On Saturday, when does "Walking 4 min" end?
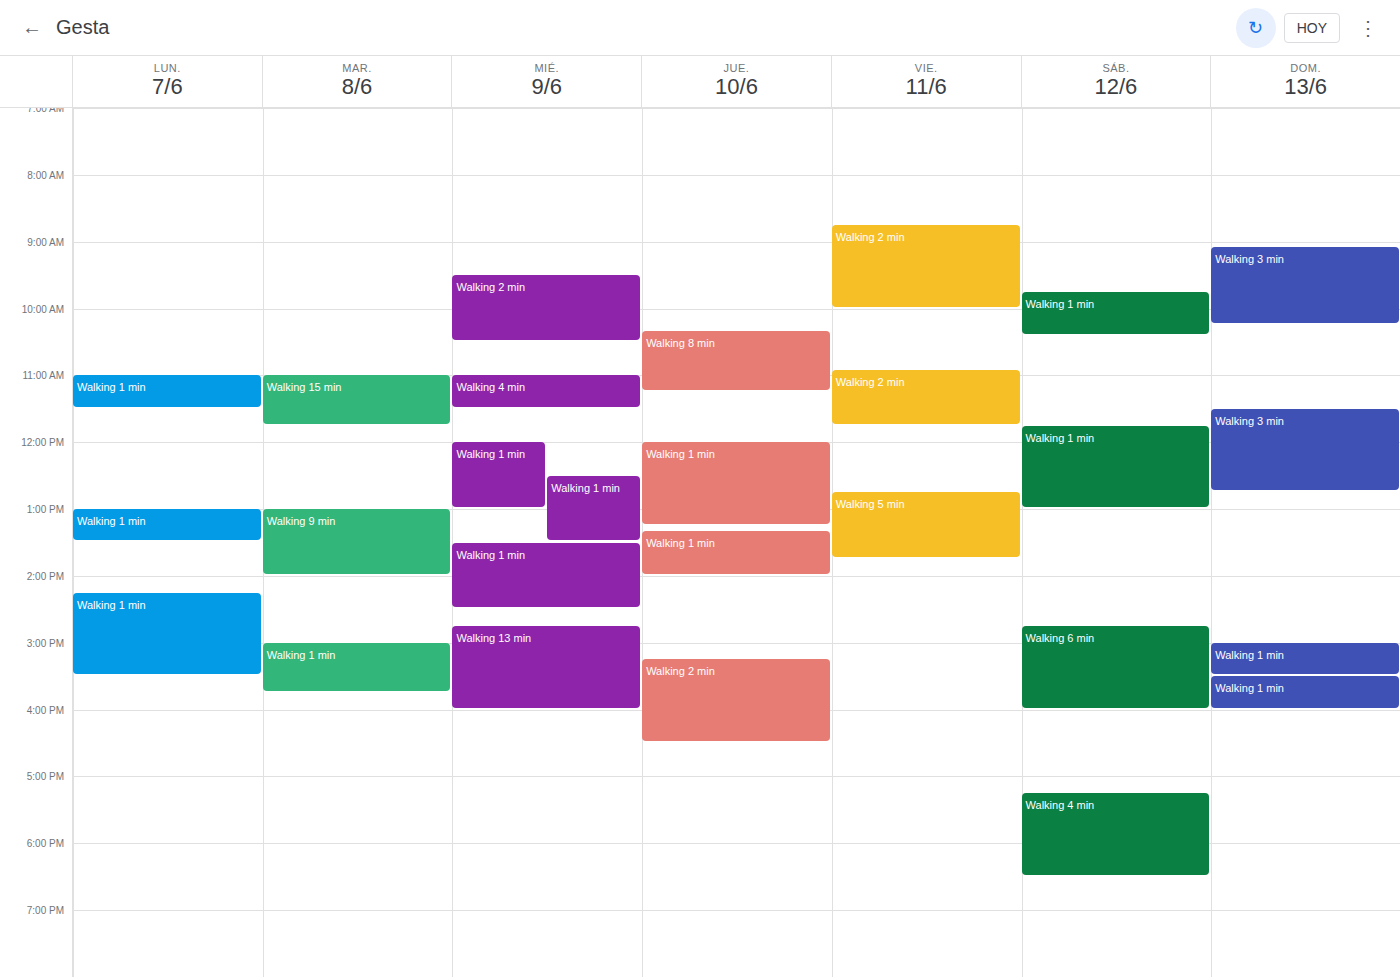
6:30 PM